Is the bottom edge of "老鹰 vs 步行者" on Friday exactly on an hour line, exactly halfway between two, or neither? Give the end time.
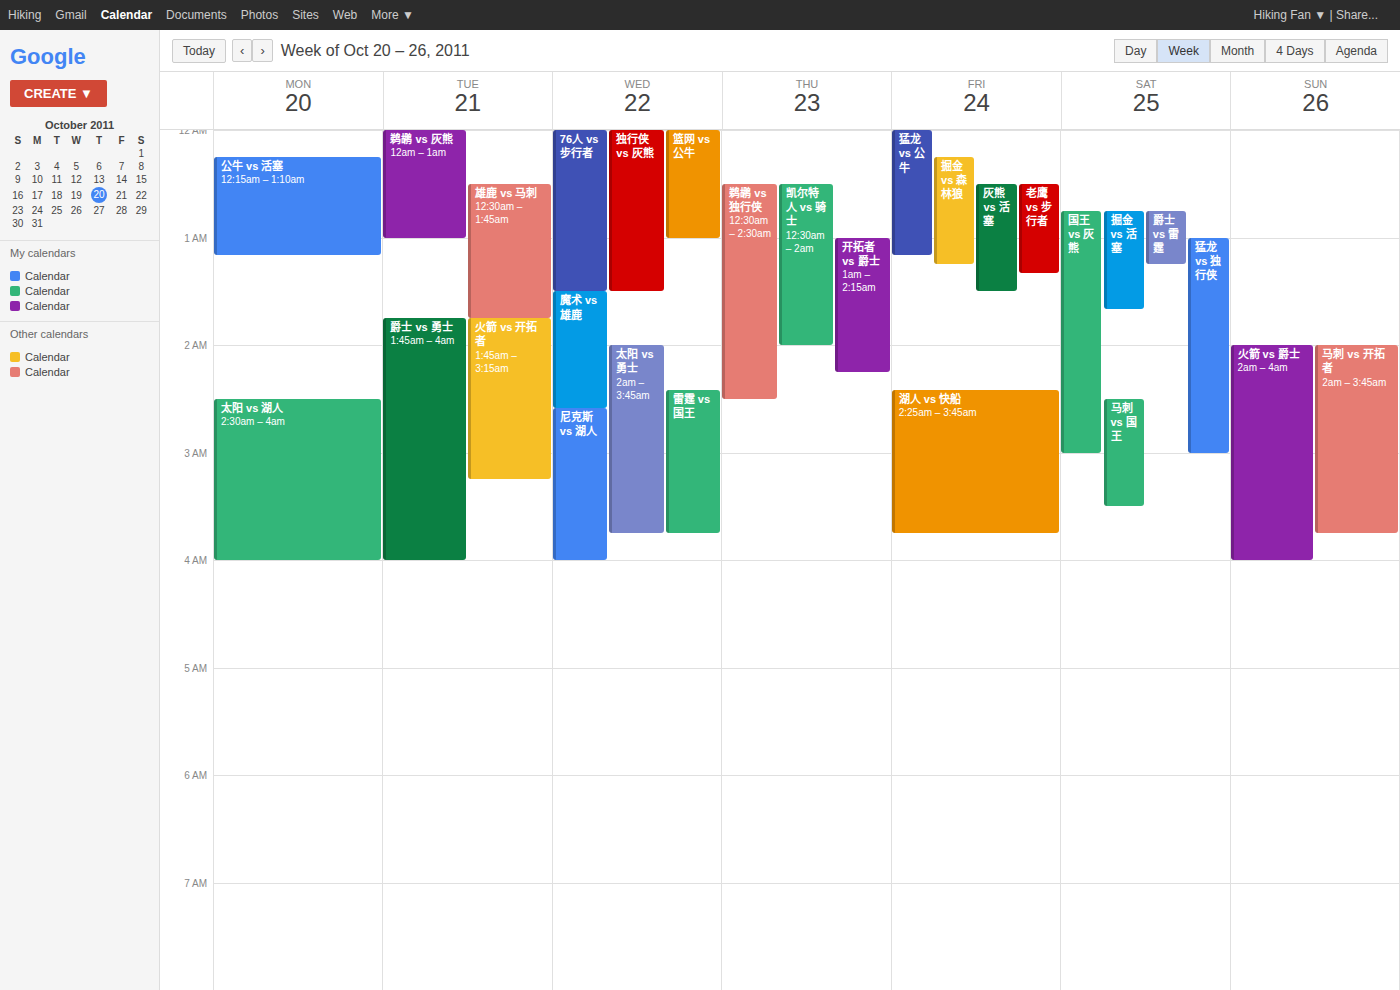
1:20 AM -- neither: 20 minutes below the 1 AM line and 40 minutes above the 2 AM line.